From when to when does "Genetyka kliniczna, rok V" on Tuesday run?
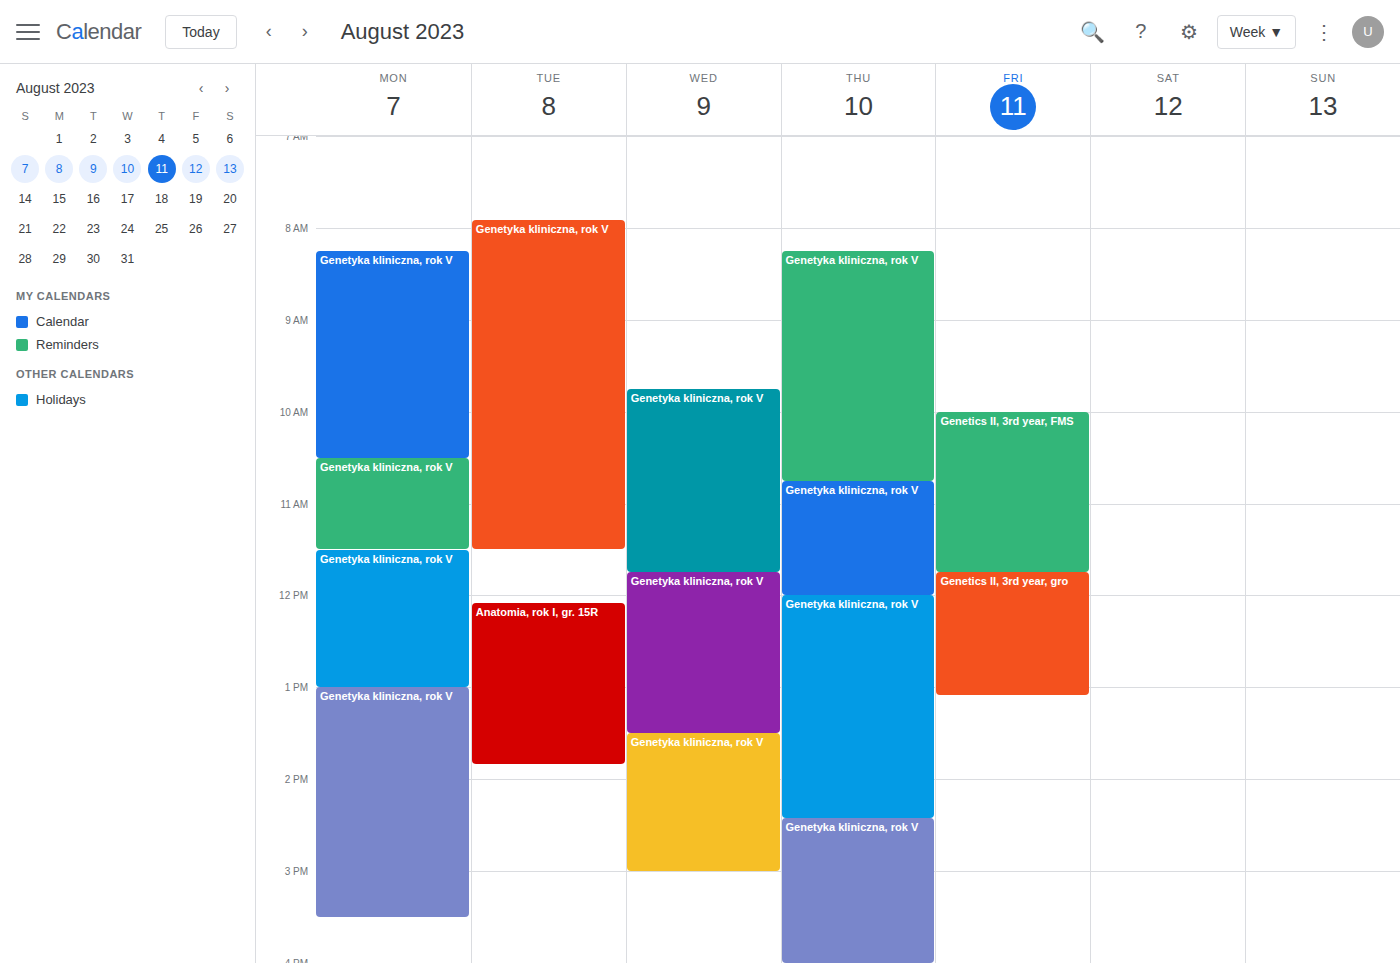
7:55 AM to 11:30 AM